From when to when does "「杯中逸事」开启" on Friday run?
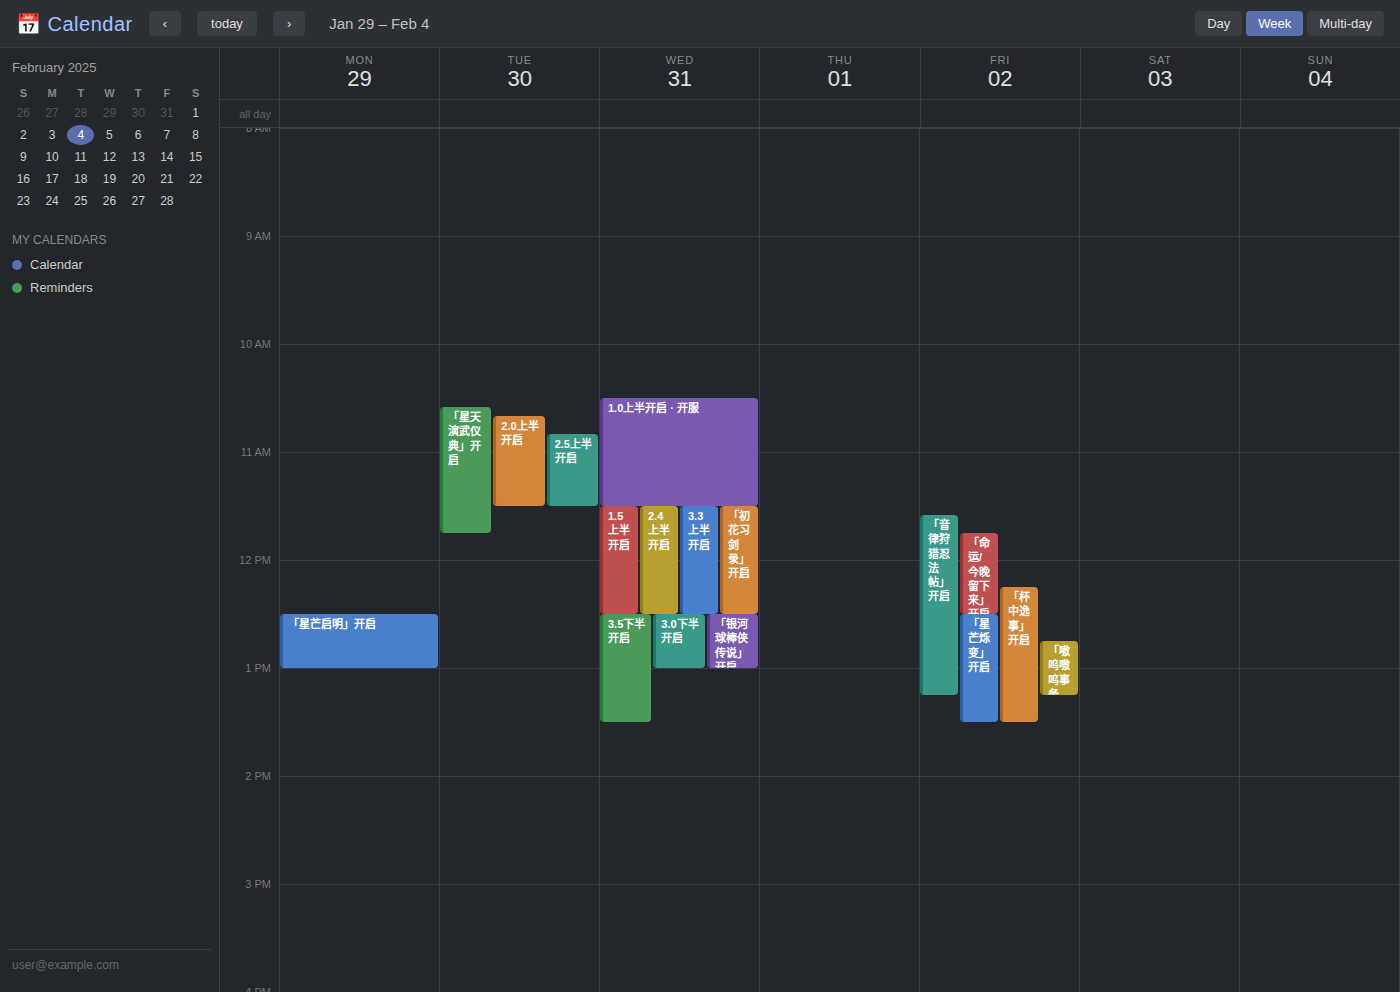
12:15 to 13:30